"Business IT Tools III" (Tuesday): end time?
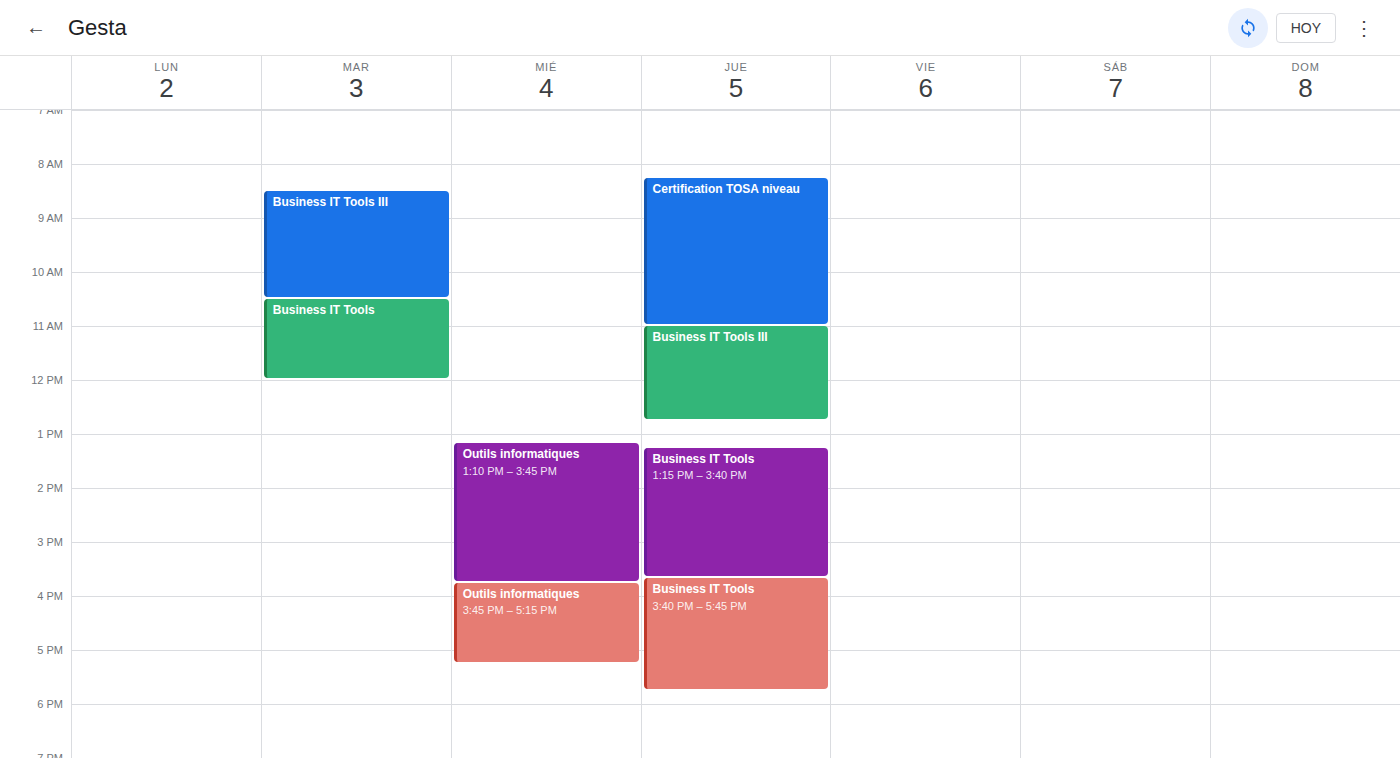
10:30 AM